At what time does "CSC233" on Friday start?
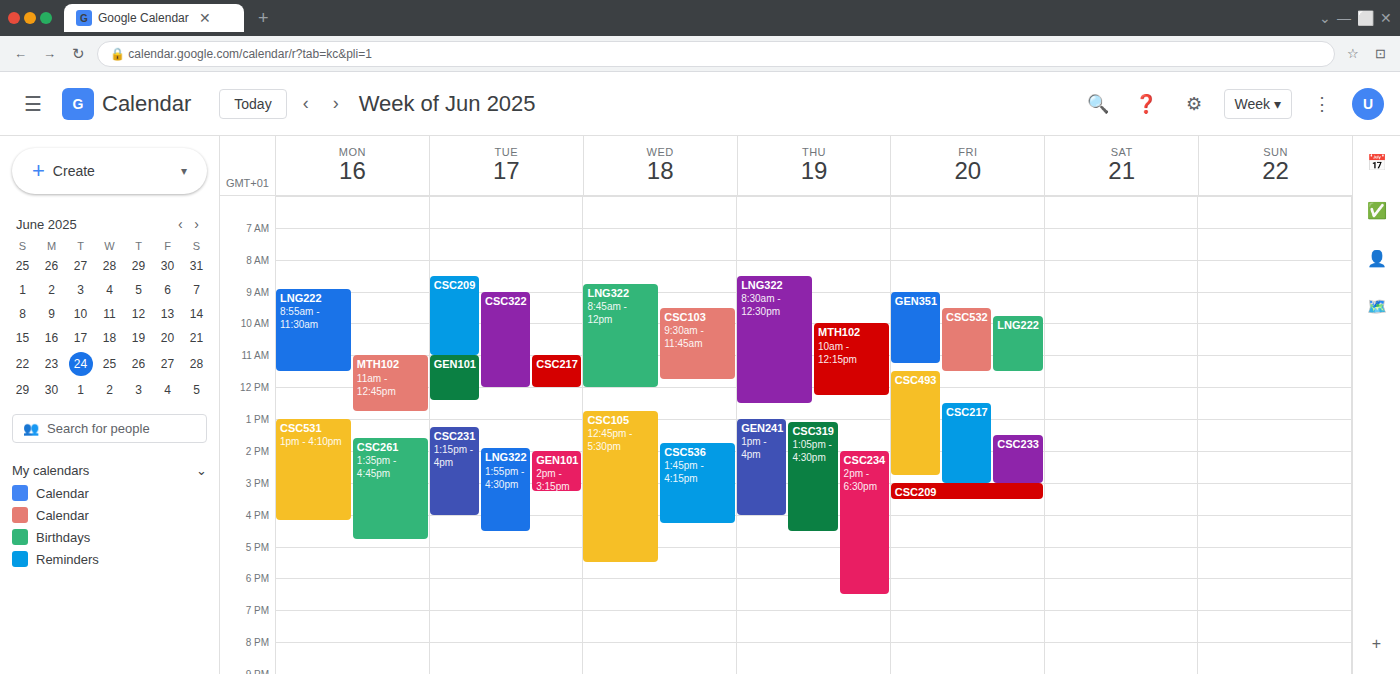
1:30 PM